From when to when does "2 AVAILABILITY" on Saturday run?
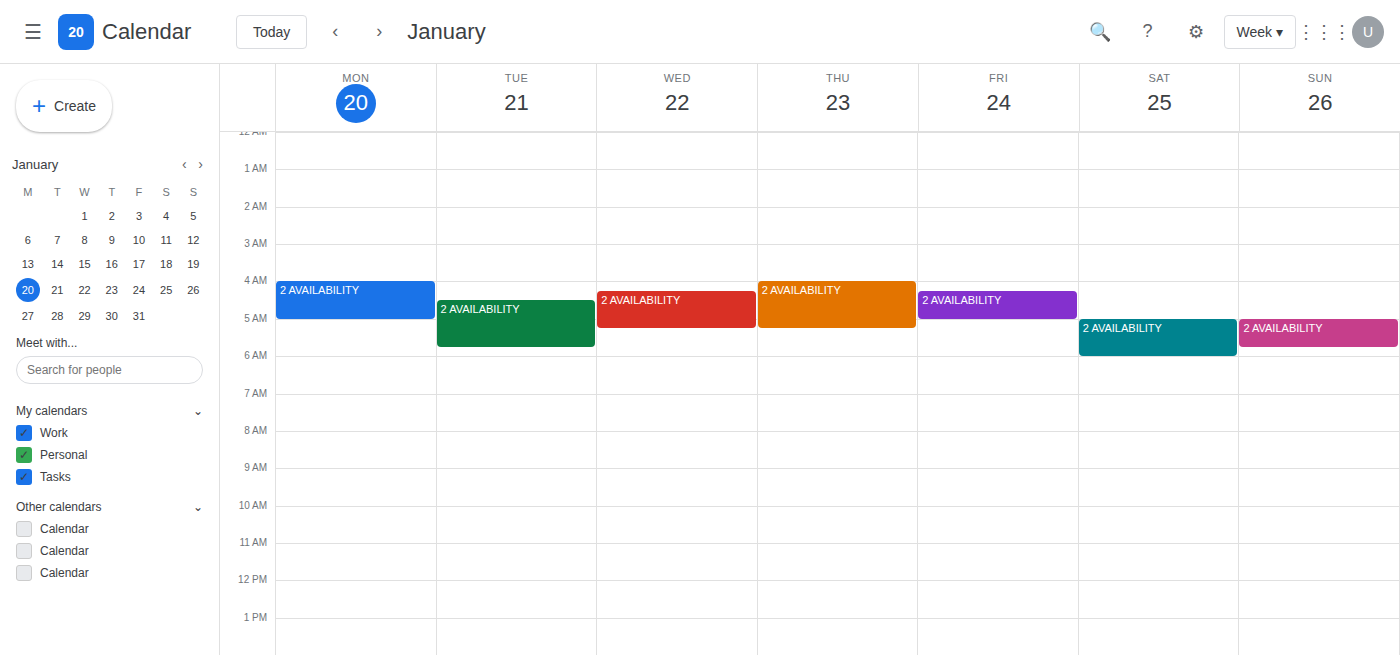
5:00 AM to 6:00 AM